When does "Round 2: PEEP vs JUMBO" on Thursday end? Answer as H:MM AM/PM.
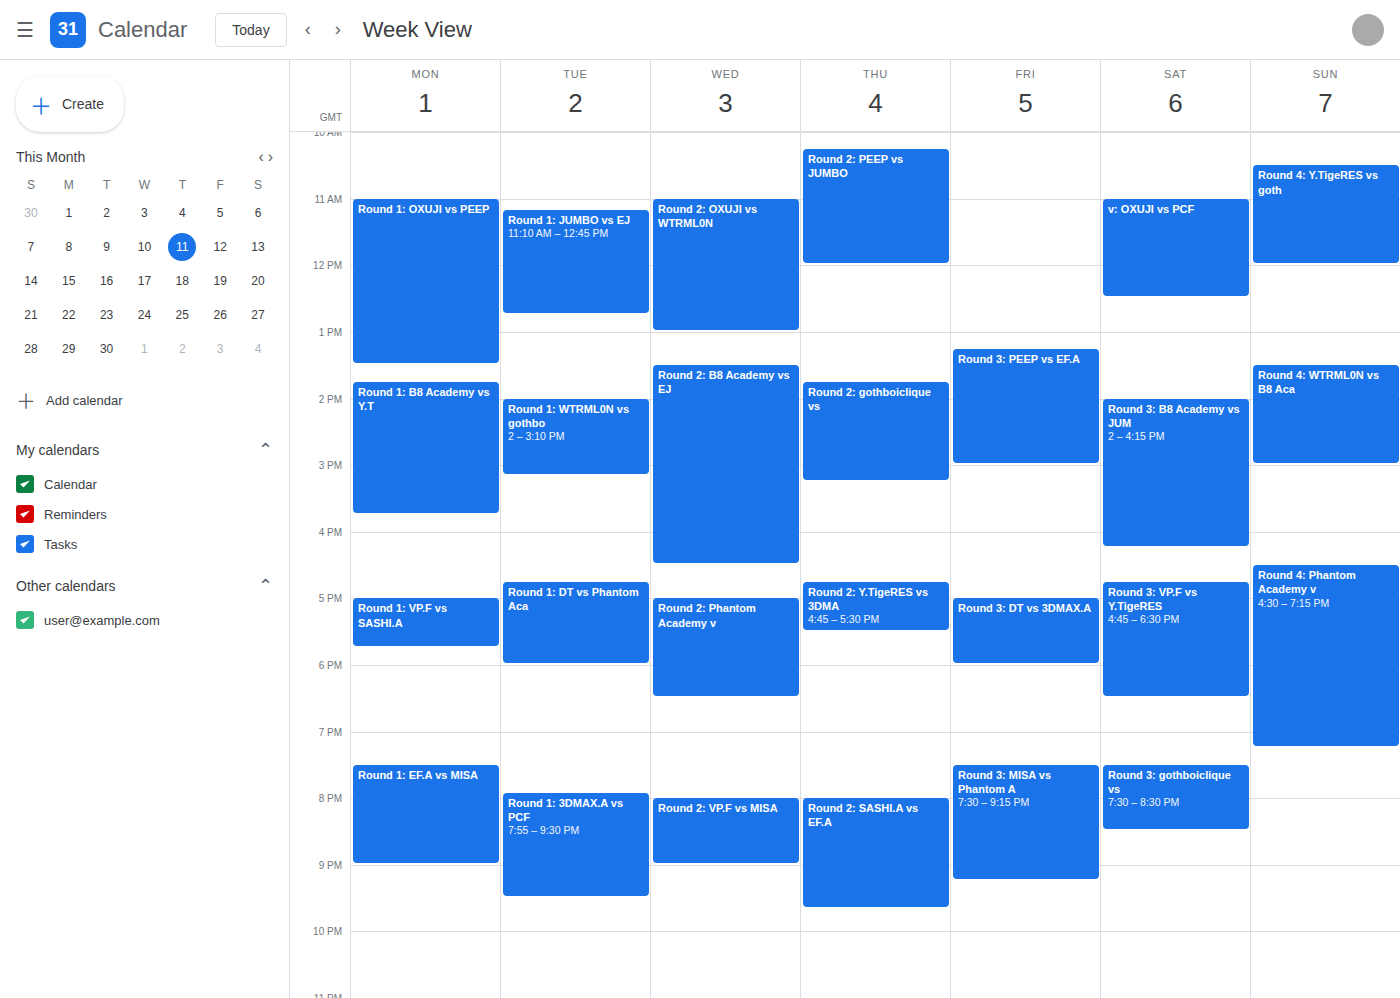
12:00 PM